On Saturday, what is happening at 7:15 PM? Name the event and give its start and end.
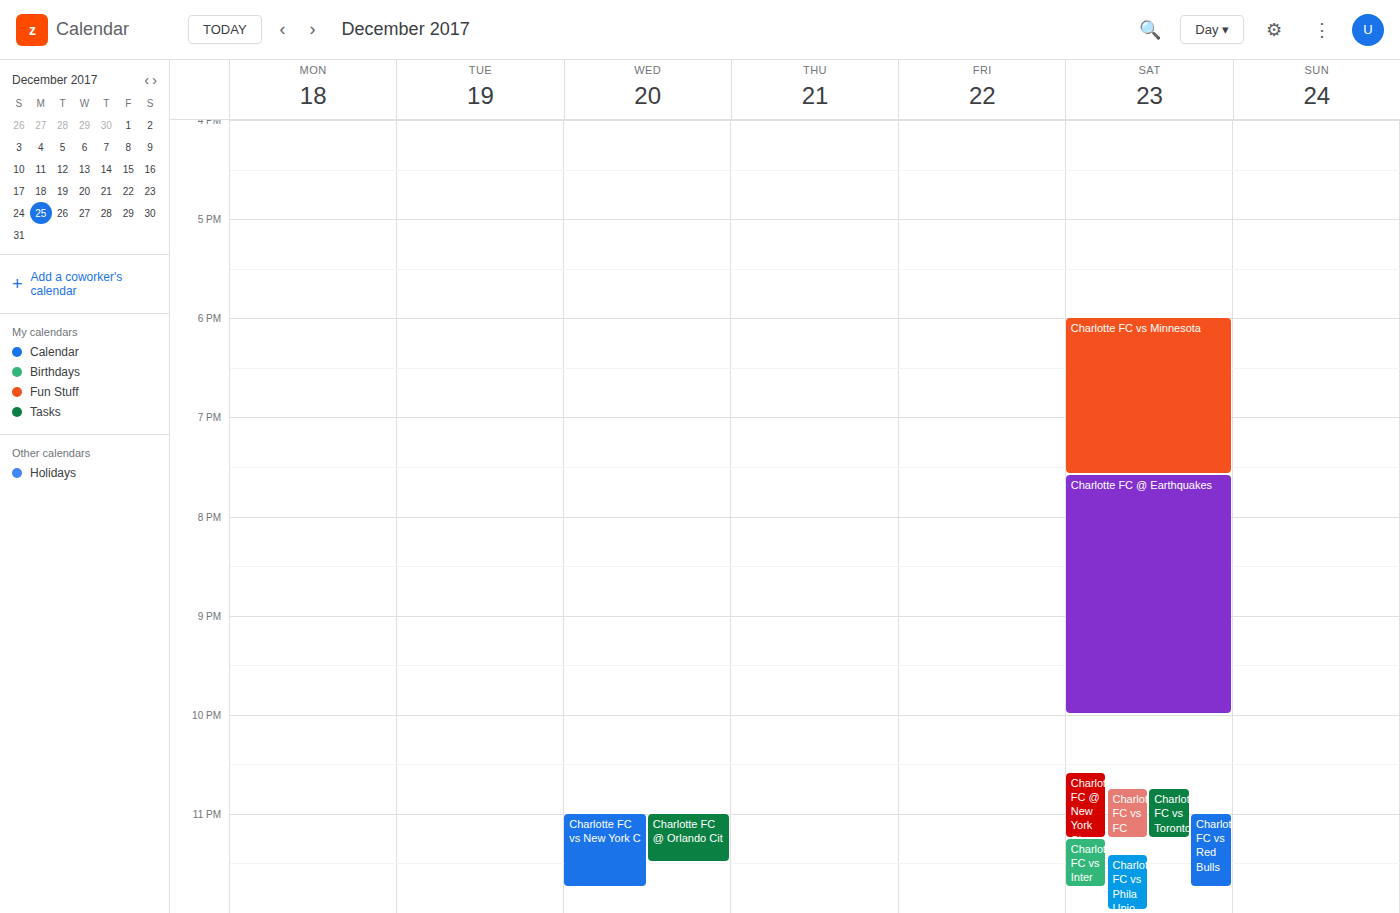
"Charlotte FC vs Minnesota", 6:00 PM to 7:35 PM